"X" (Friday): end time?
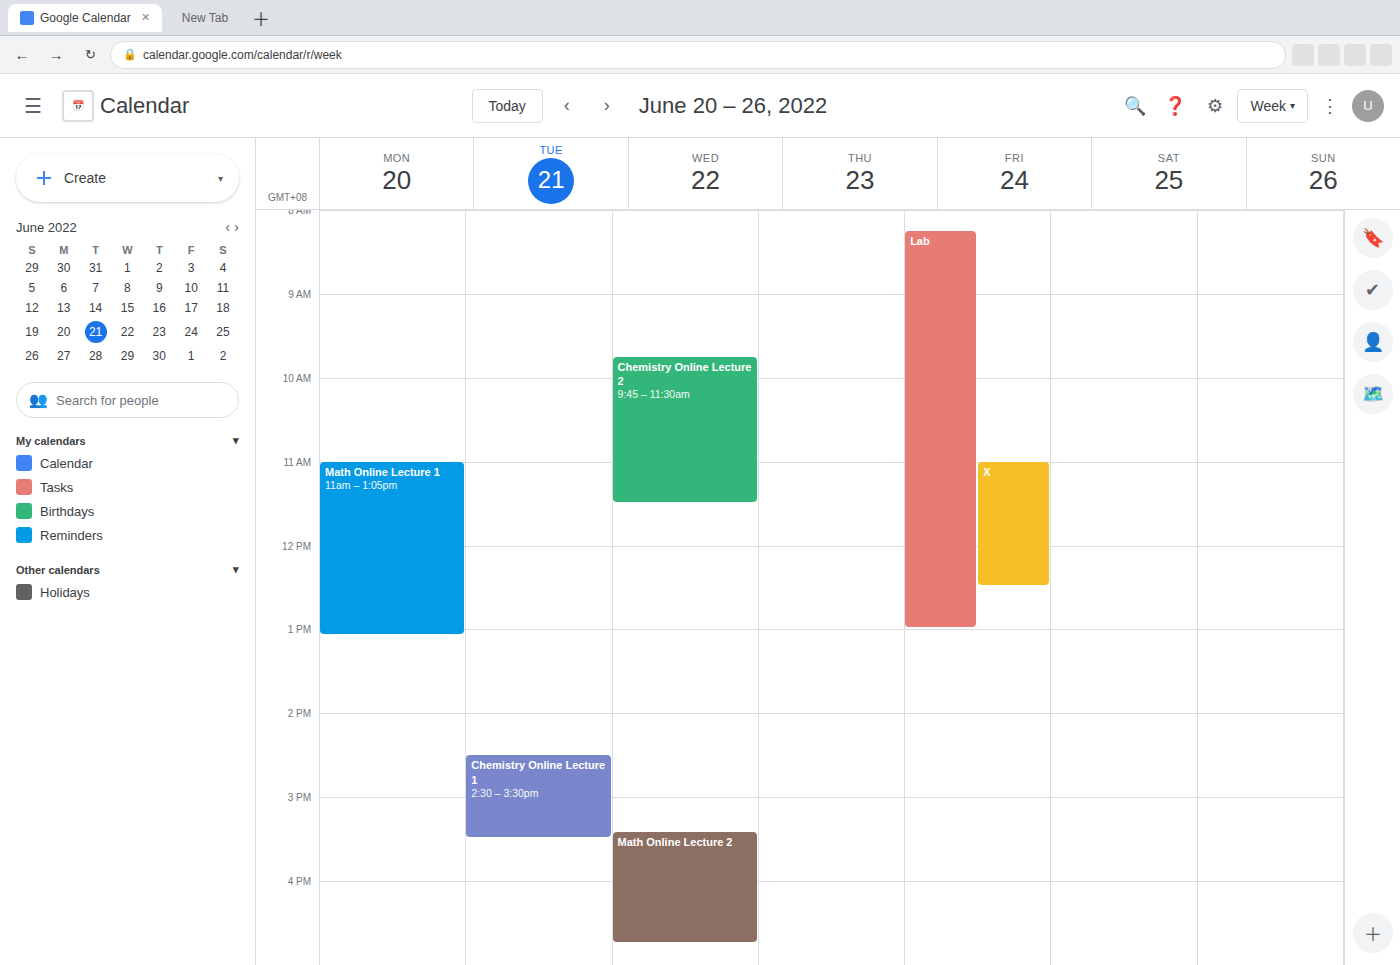
12:30 PM